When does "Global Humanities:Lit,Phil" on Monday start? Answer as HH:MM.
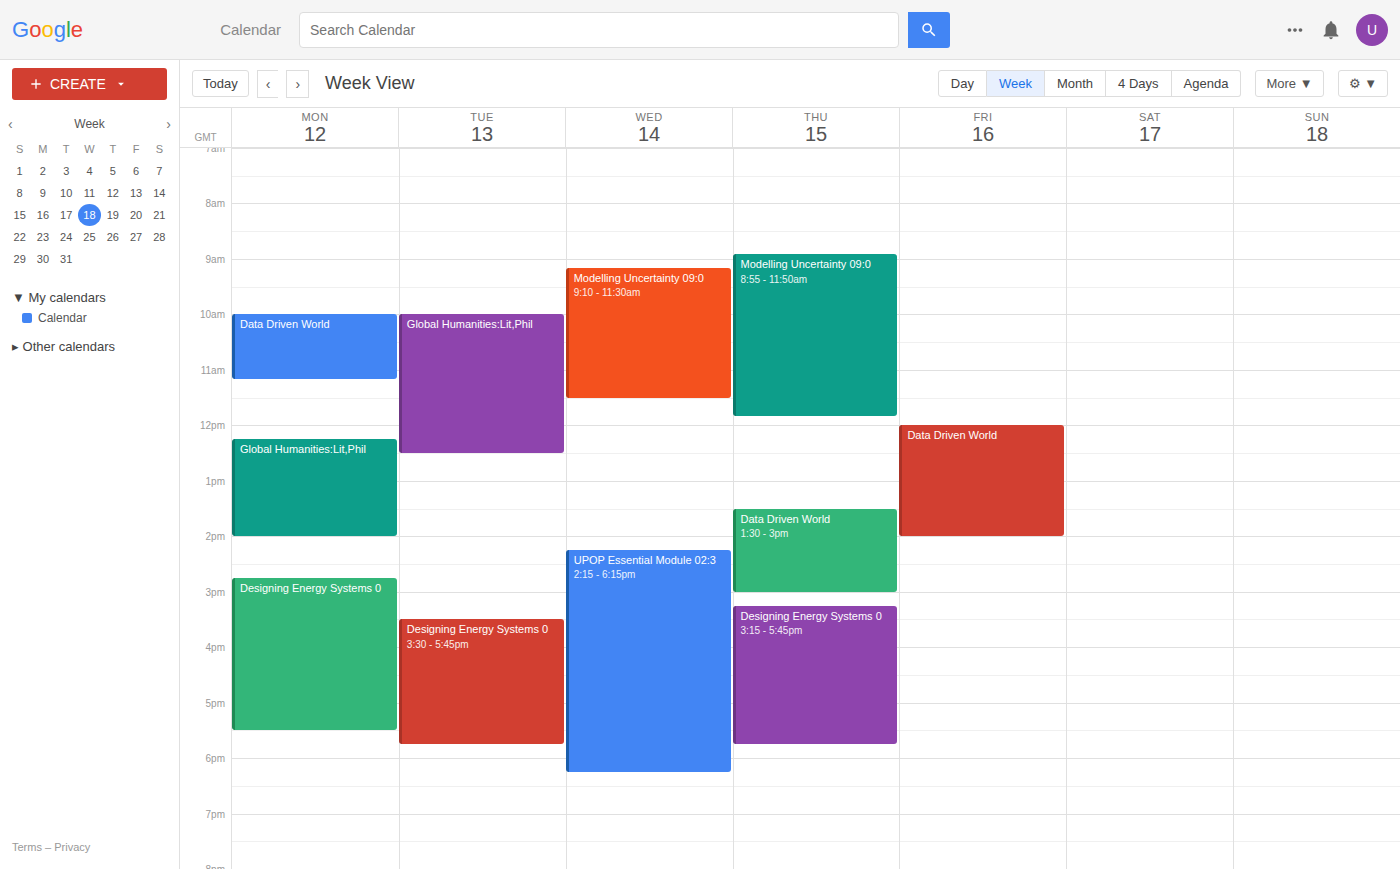
12:15